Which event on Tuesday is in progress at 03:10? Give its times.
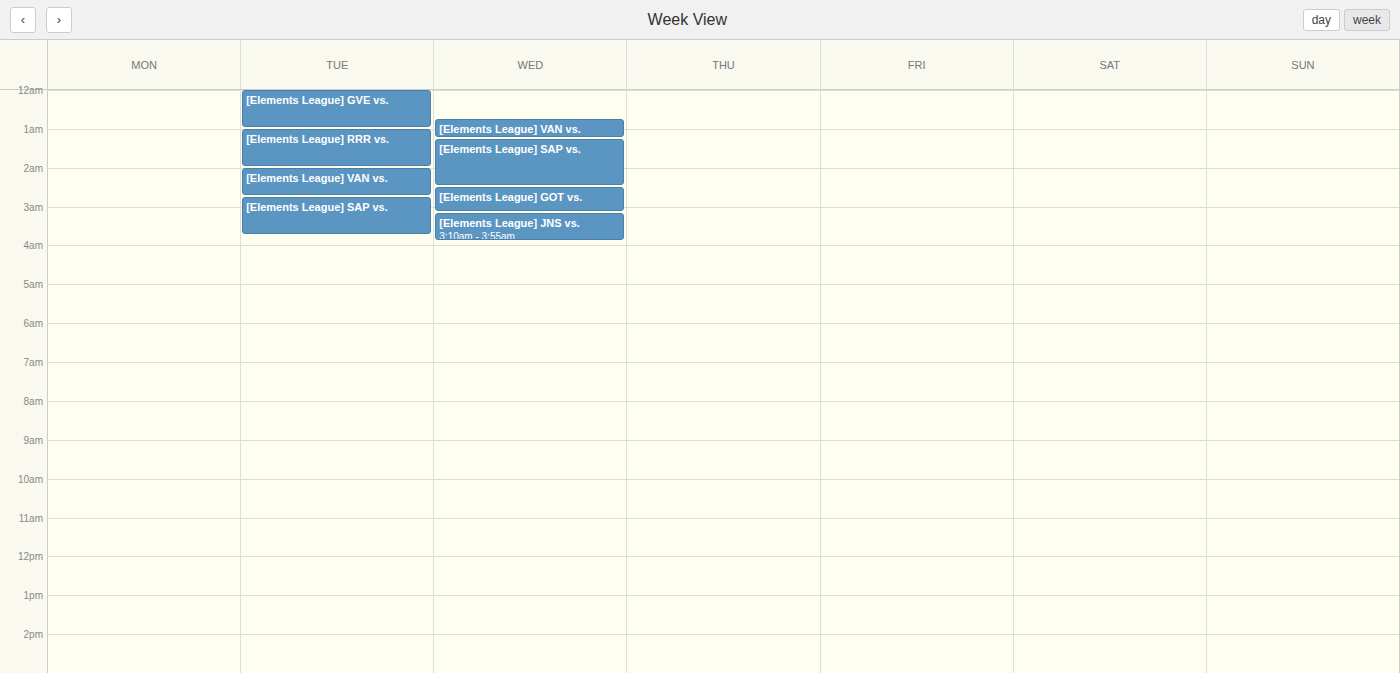
"[Elements League] SAP vs.", 02:45 to 03:45